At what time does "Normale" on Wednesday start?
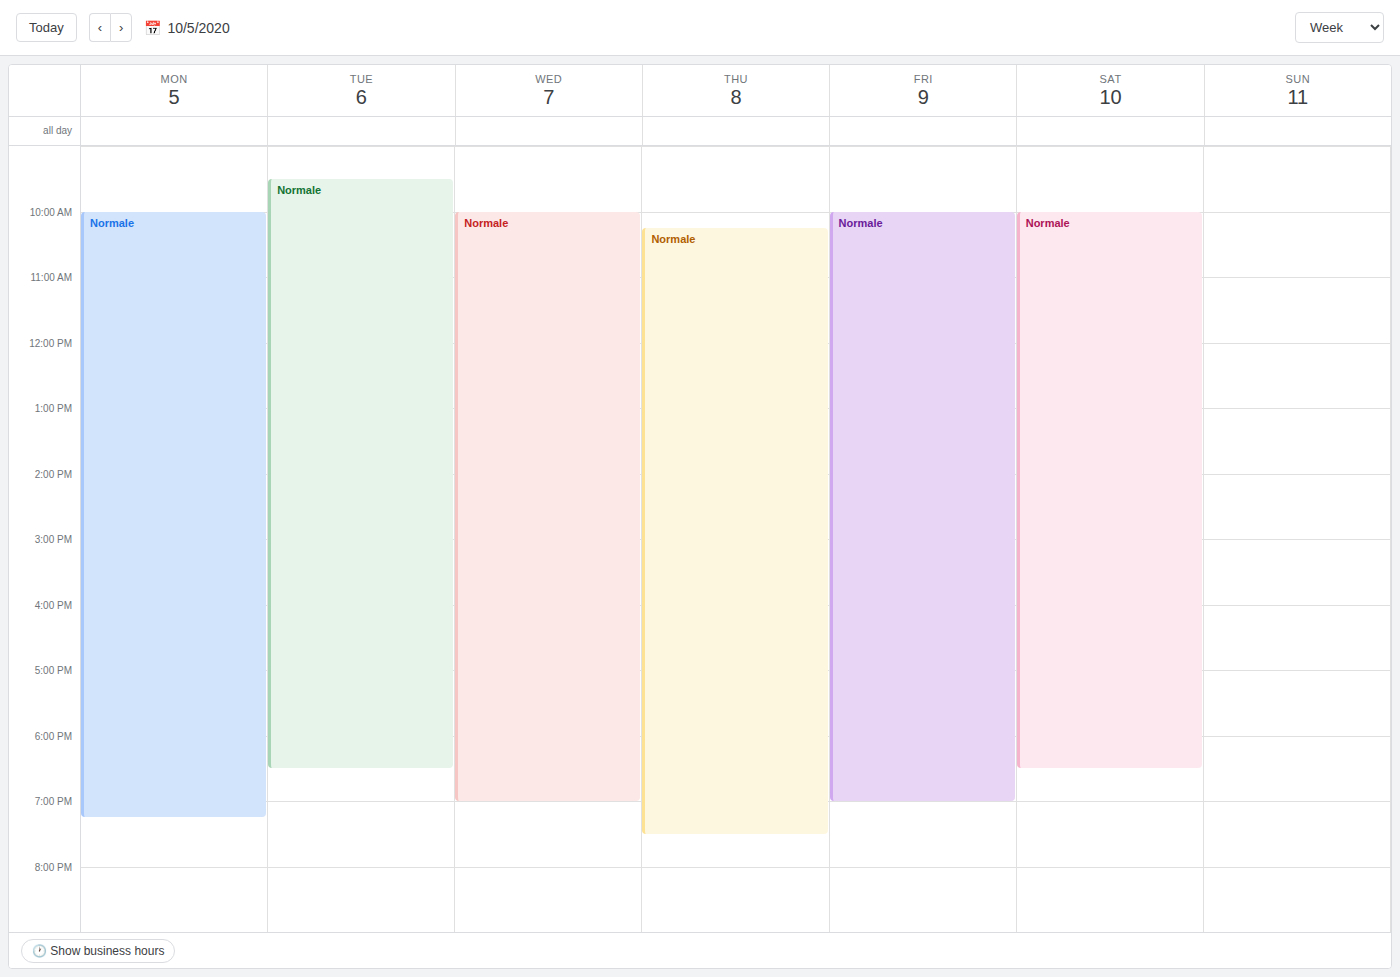
10:00 AM